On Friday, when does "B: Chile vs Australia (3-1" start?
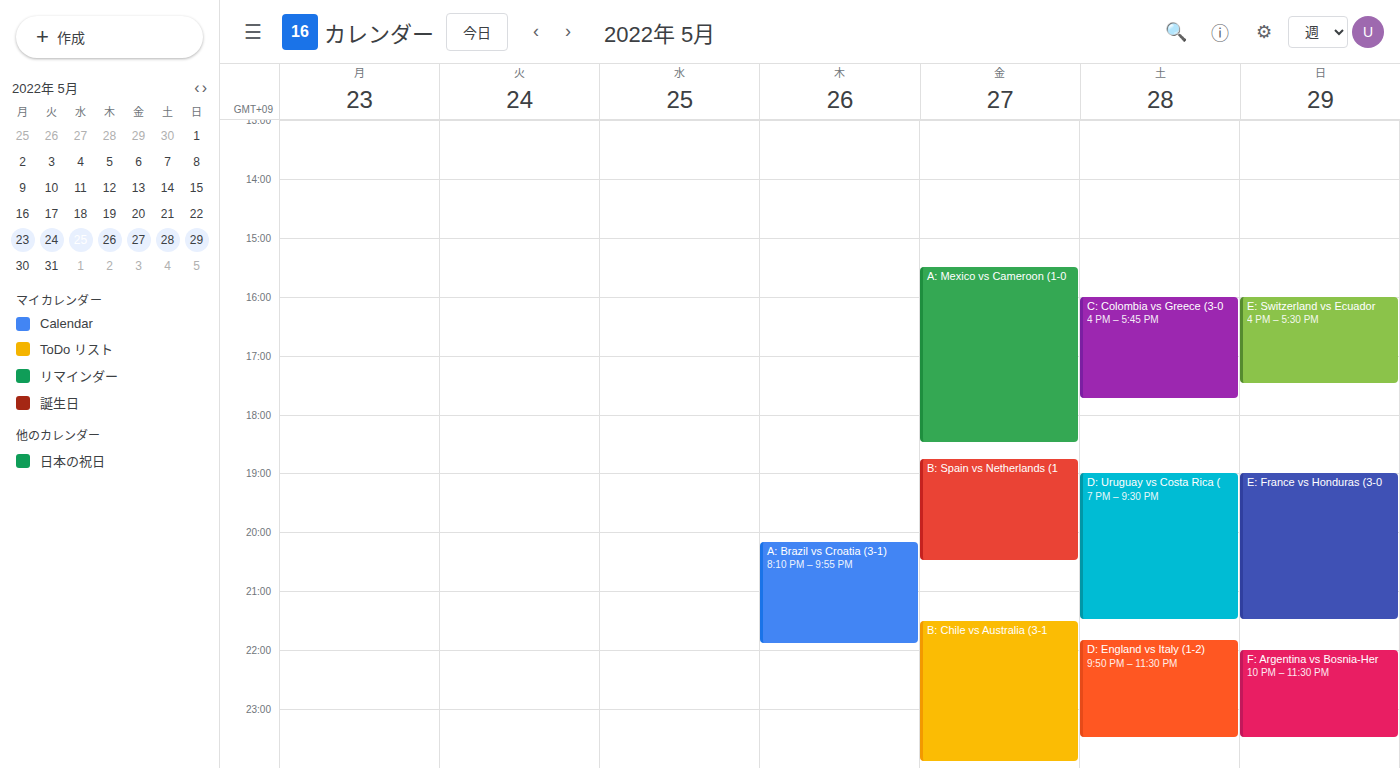
9:30 PM